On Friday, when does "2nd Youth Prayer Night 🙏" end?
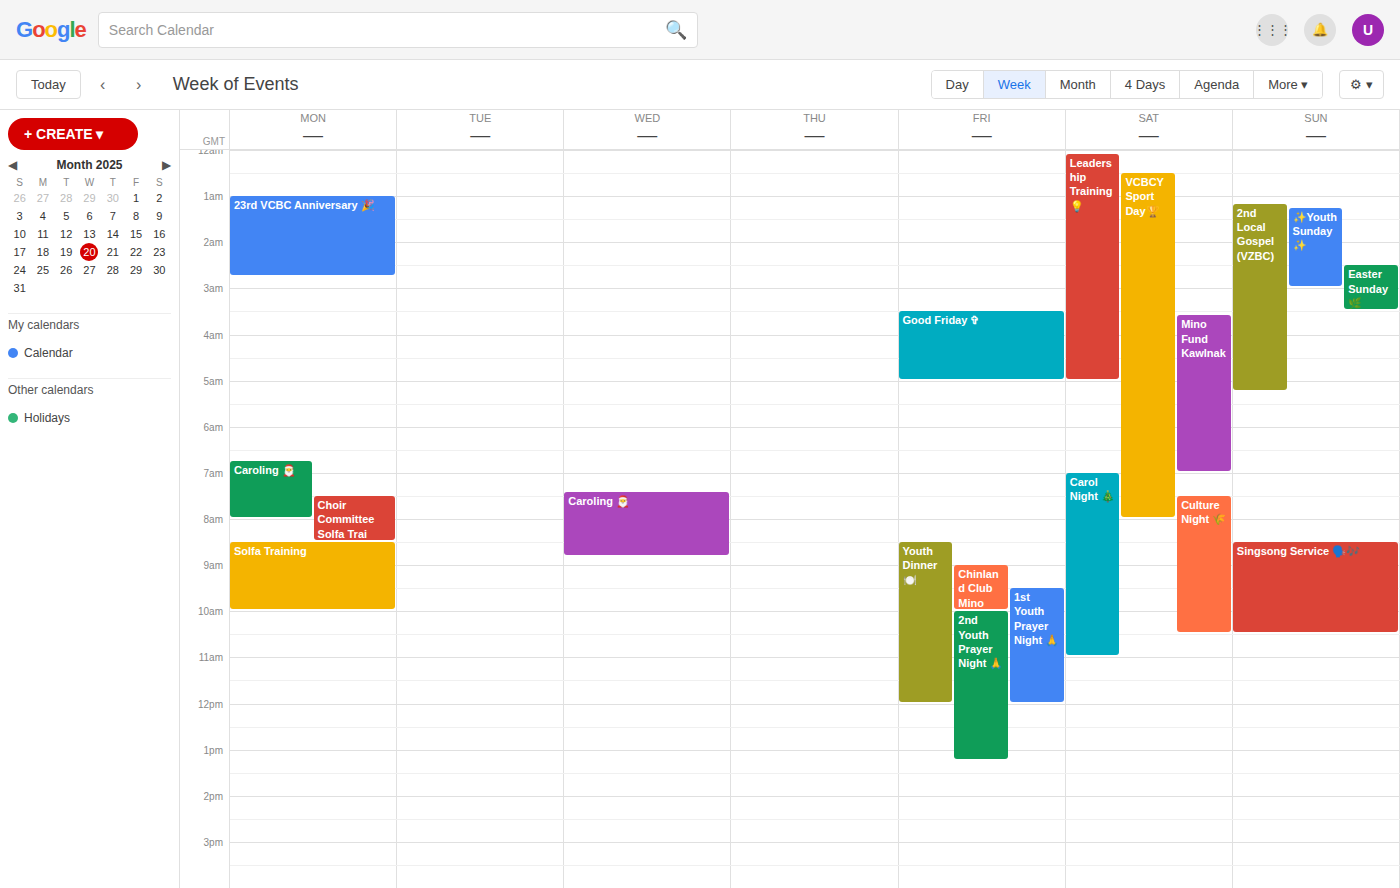
1:15 PM